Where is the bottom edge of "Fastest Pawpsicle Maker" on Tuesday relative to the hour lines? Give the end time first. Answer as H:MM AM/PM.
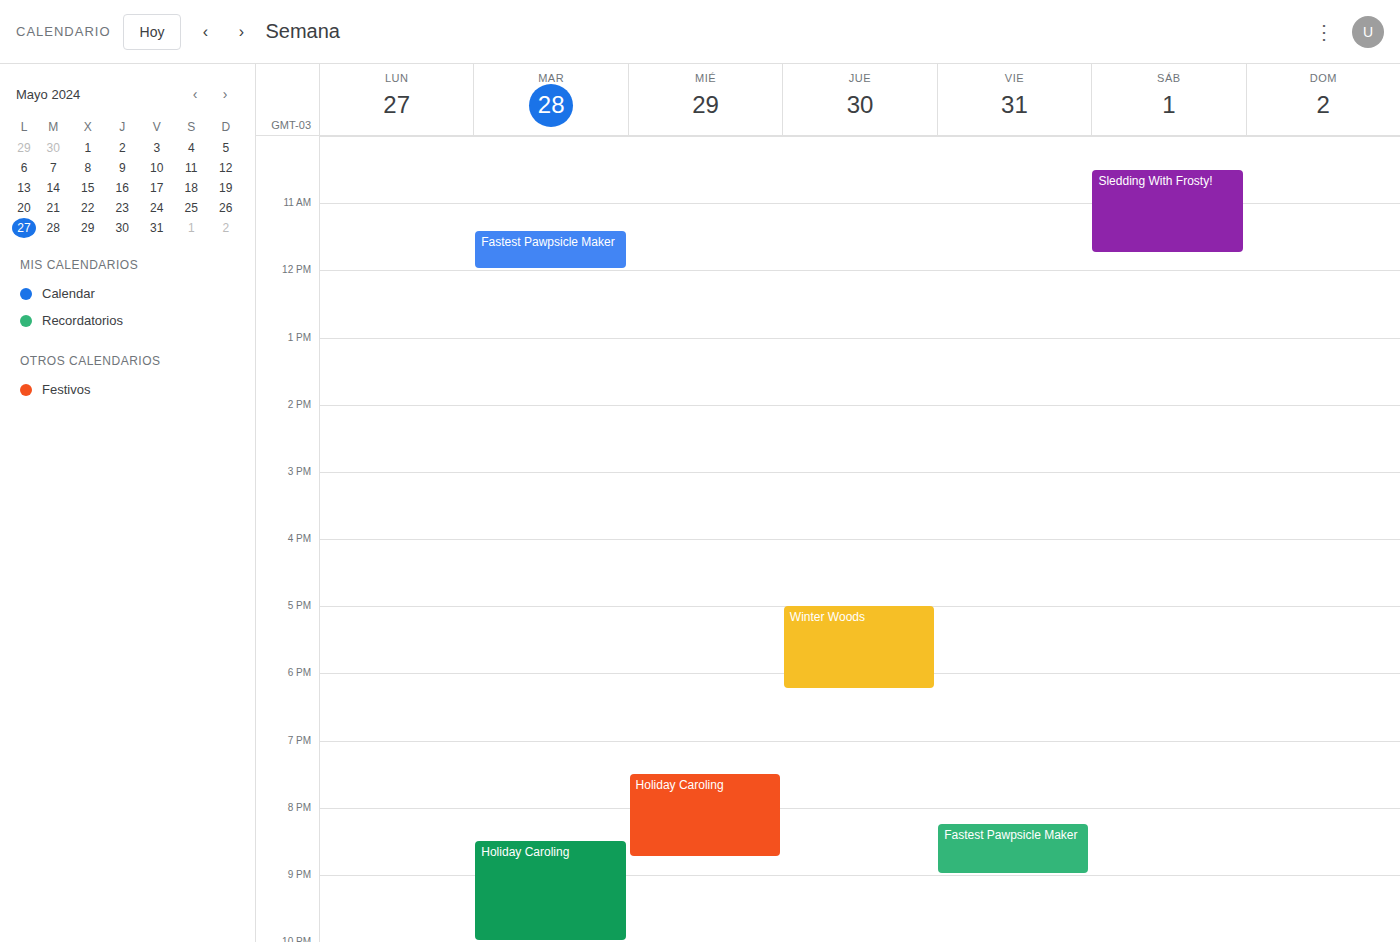
12:00 PM -- exactly on the 12 PM line.